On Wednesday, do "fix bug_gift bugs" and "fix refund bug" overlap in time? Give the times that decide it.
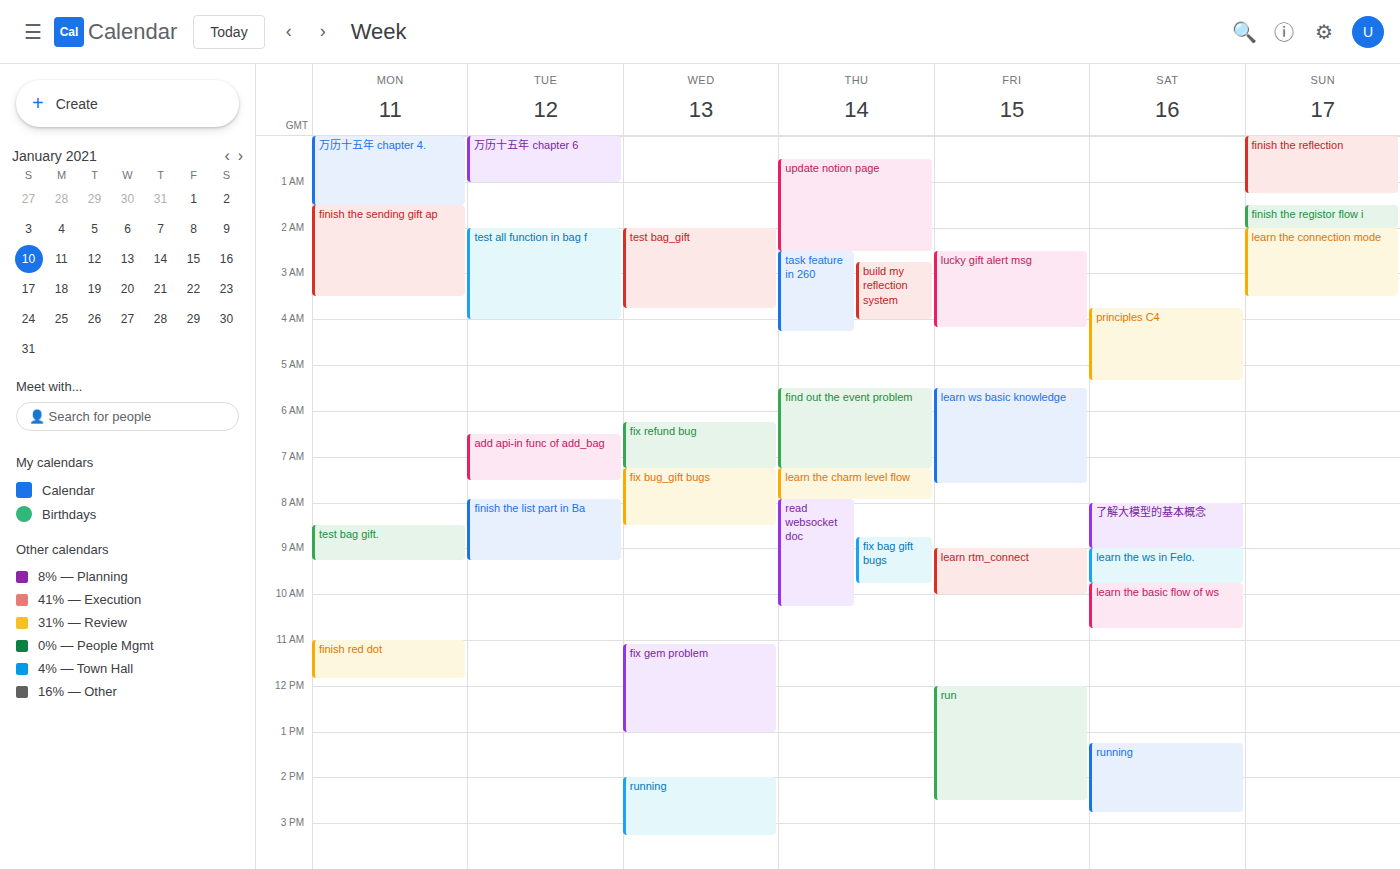
"fix refund bug" ends at 7:15 AM, exactly when "fix bug_gift bugs" starts -- they touch but do not overlap.